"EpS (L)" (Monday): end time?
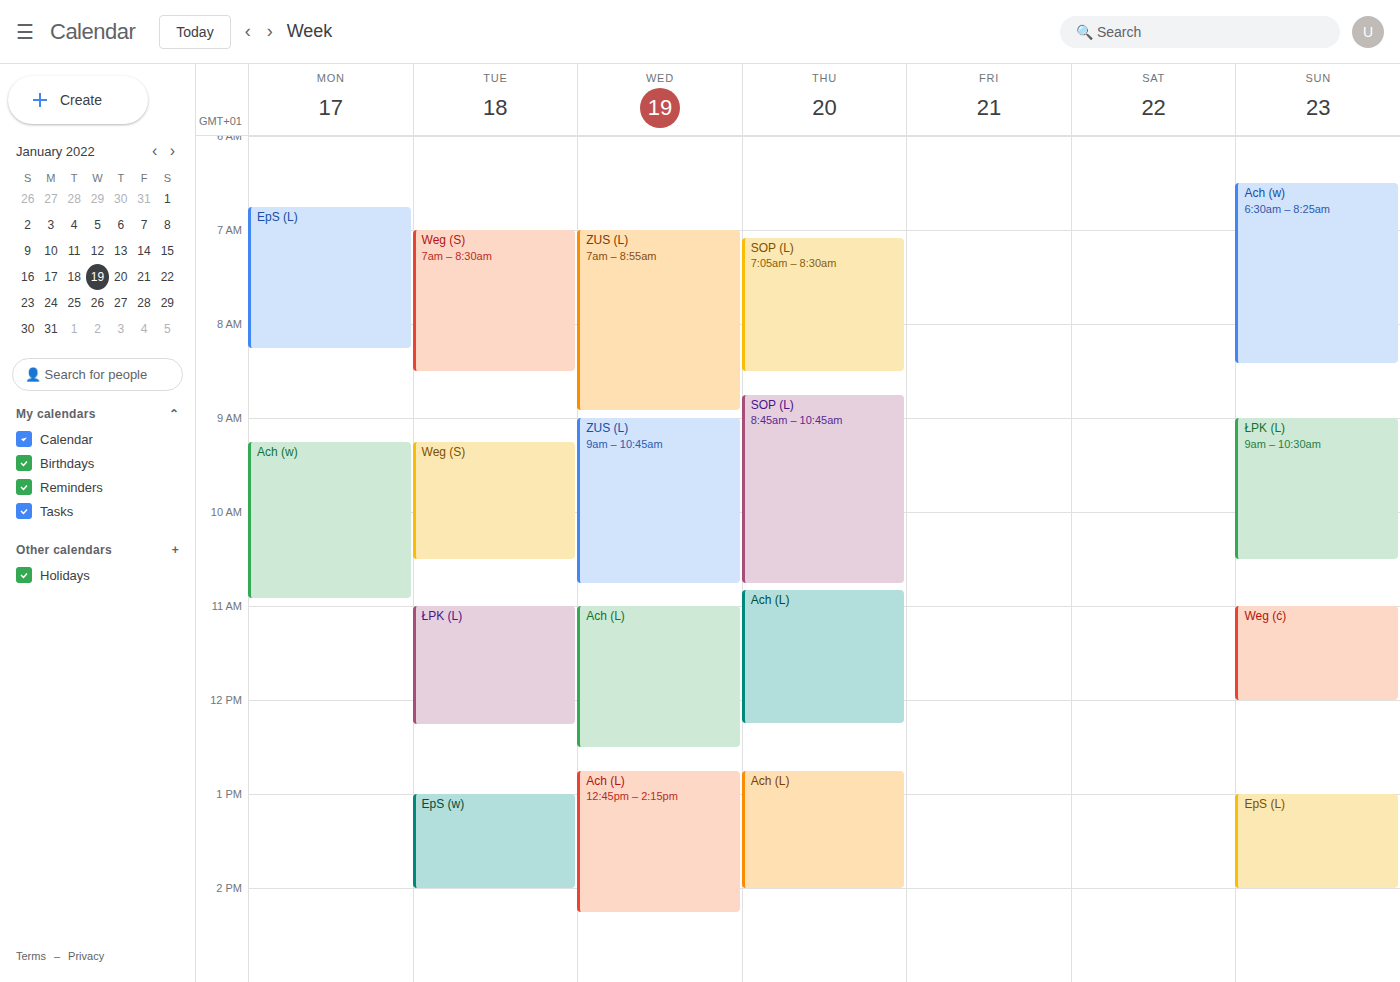
8:15 AM